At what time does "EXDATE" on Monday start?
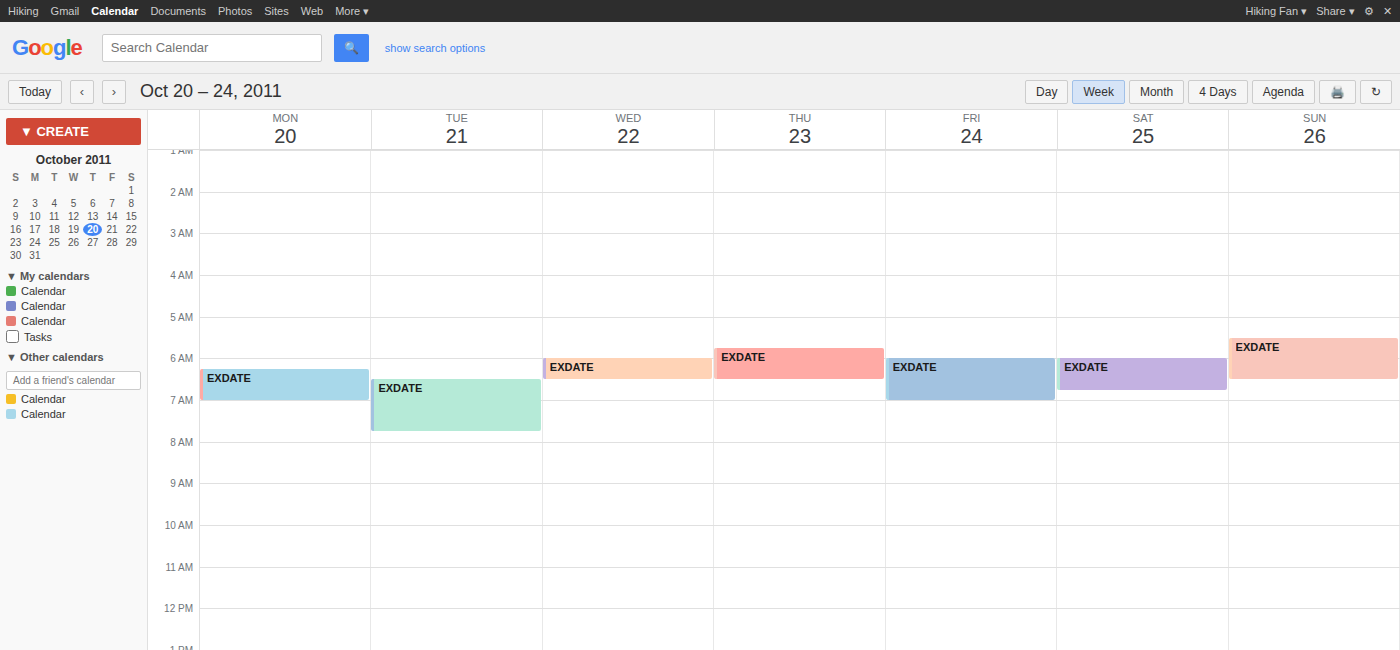
6:15 AM